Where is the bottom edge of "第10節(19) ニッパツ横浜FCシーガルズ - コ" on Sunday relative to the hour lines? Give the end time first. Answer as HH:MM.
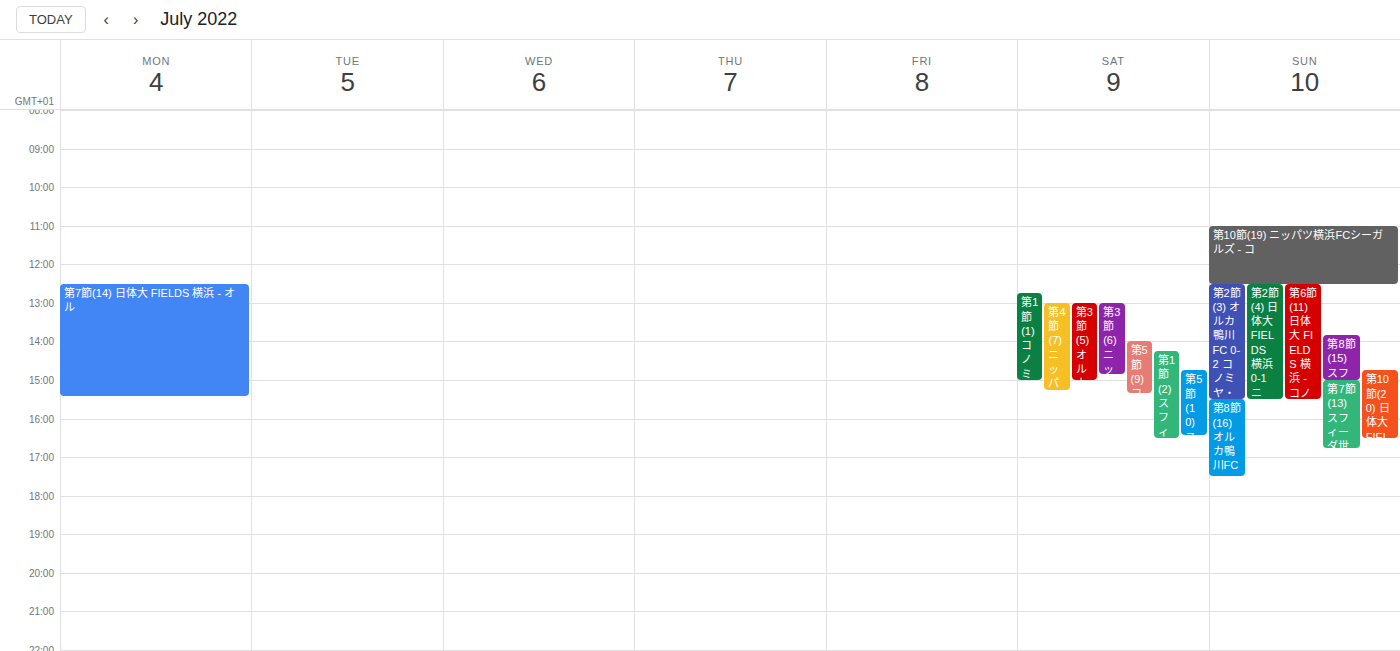
12:30 -- halfway between the 12:00 and 13:00 lines.